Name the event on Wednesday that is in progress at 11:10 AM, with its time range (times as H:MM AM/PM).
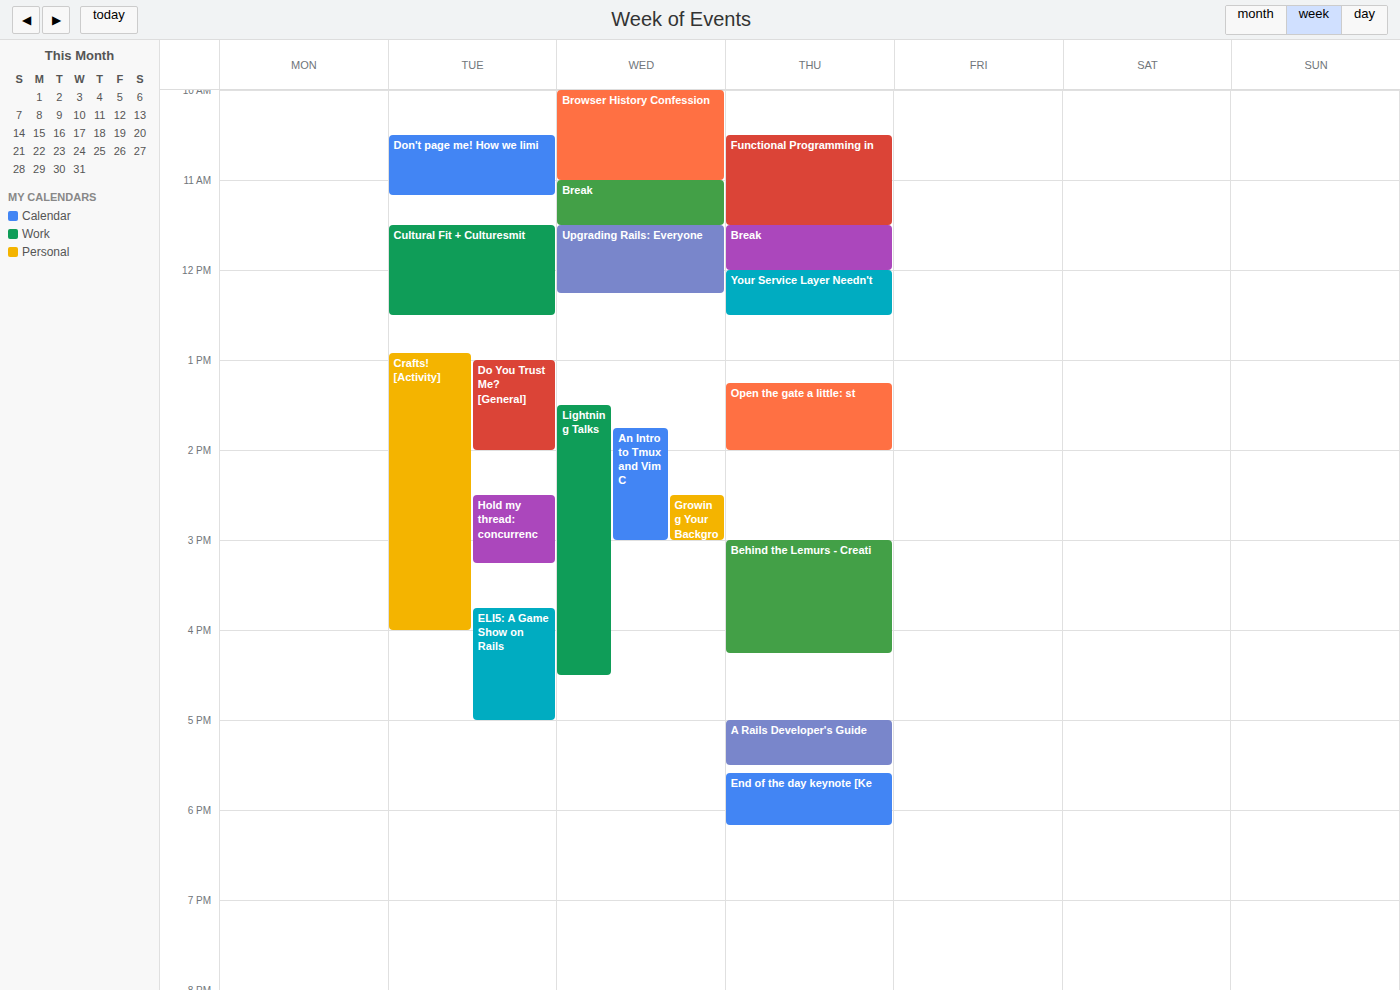
"Break", 11:00 AM to 11:30 AM